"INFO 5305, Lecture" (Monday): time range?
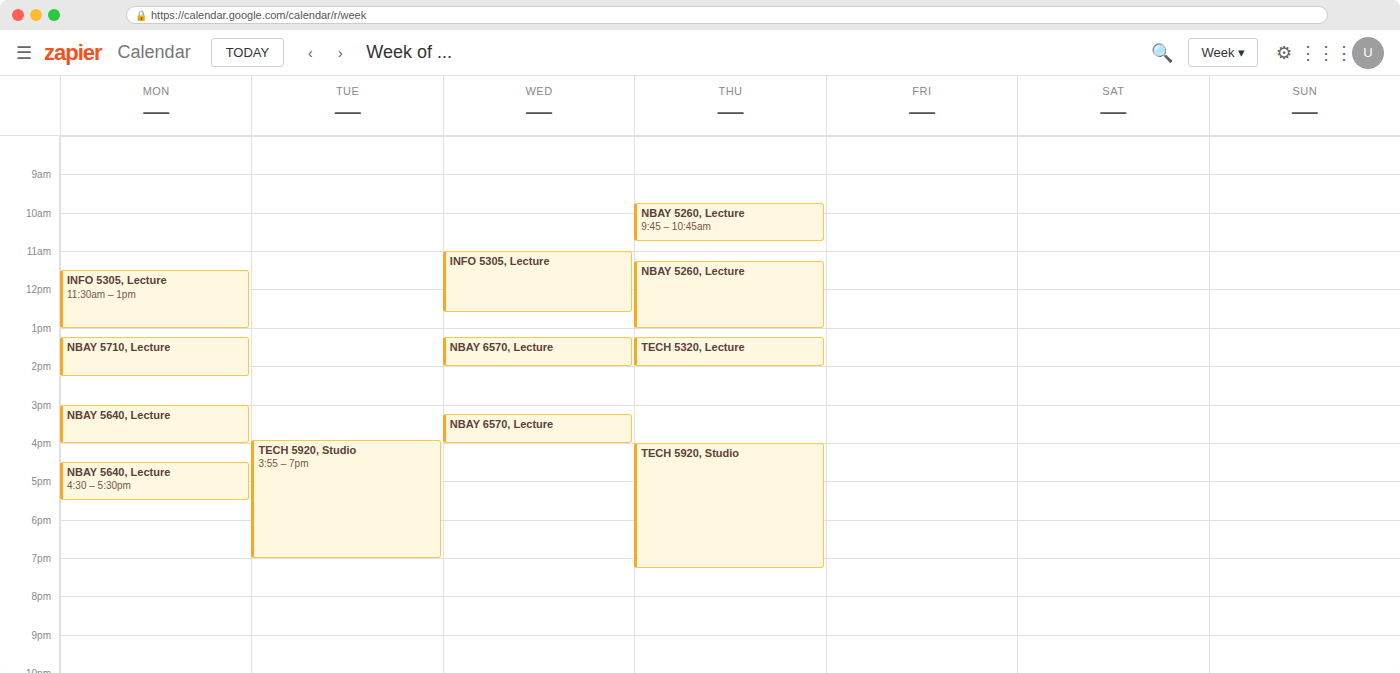
11:30 to 13:00